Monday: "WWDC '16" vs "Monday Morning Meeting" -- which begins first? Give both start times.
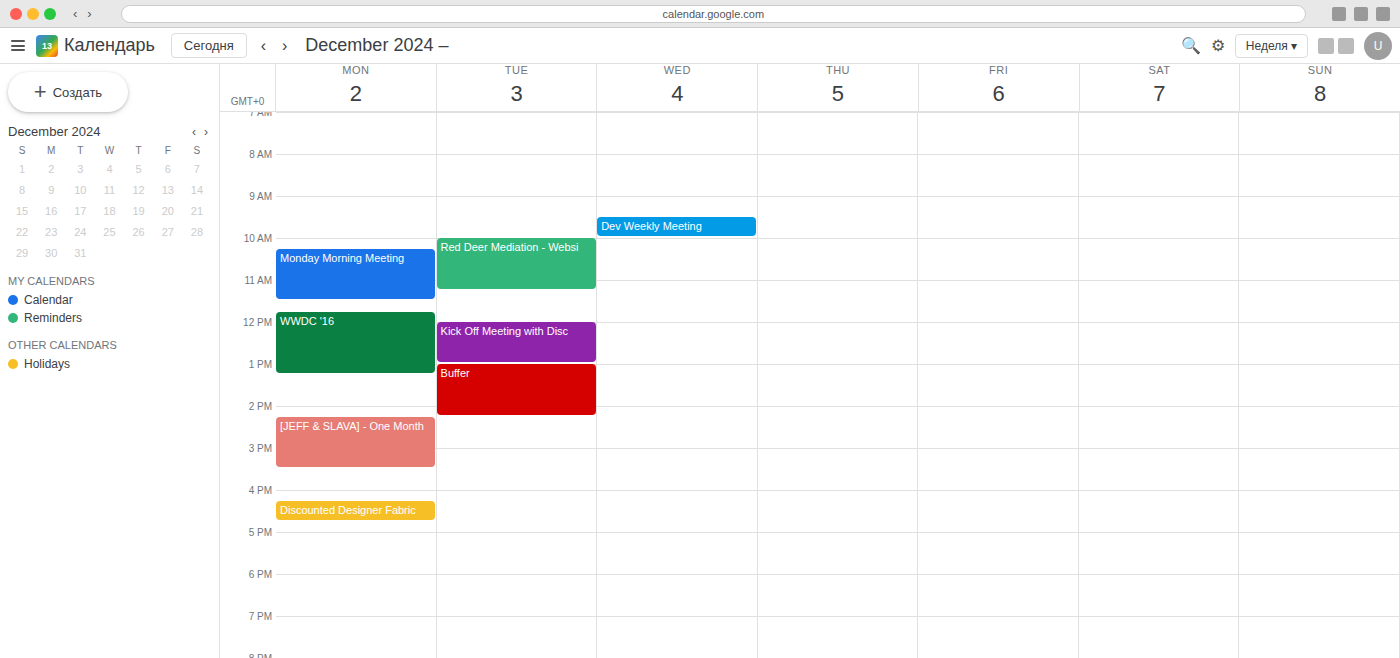
"Monday Morning Meeting" 10:15 AM; "WWDC '16" 11:45 AM.